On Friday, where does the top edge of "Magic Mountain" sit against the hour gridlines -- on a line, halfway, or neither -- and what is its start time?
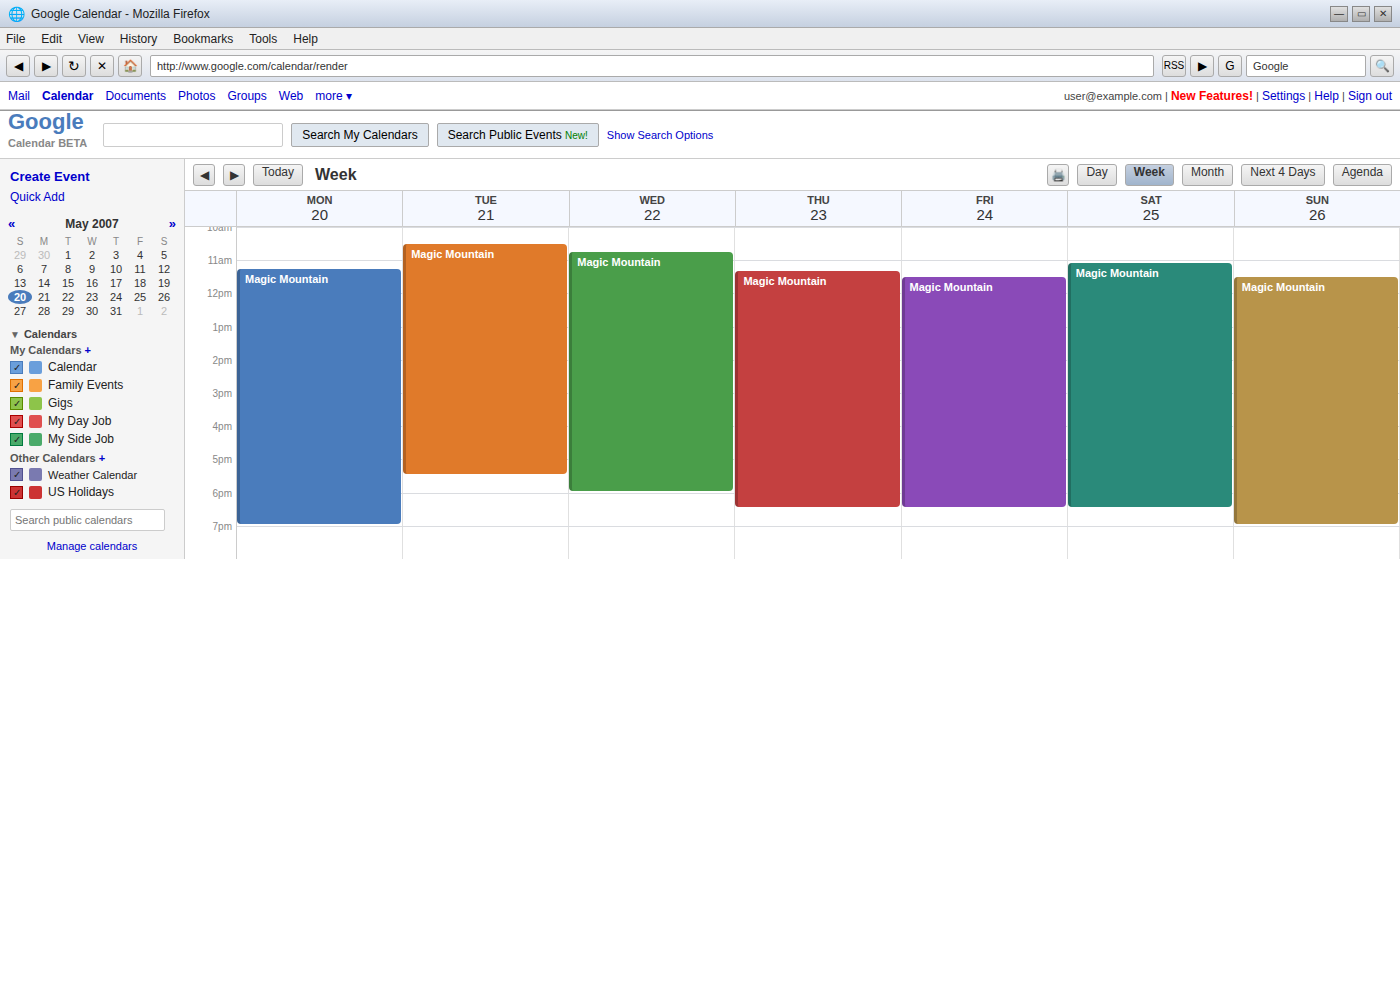
11:30 -- halfway between the 11:00 and 12:00 lines.